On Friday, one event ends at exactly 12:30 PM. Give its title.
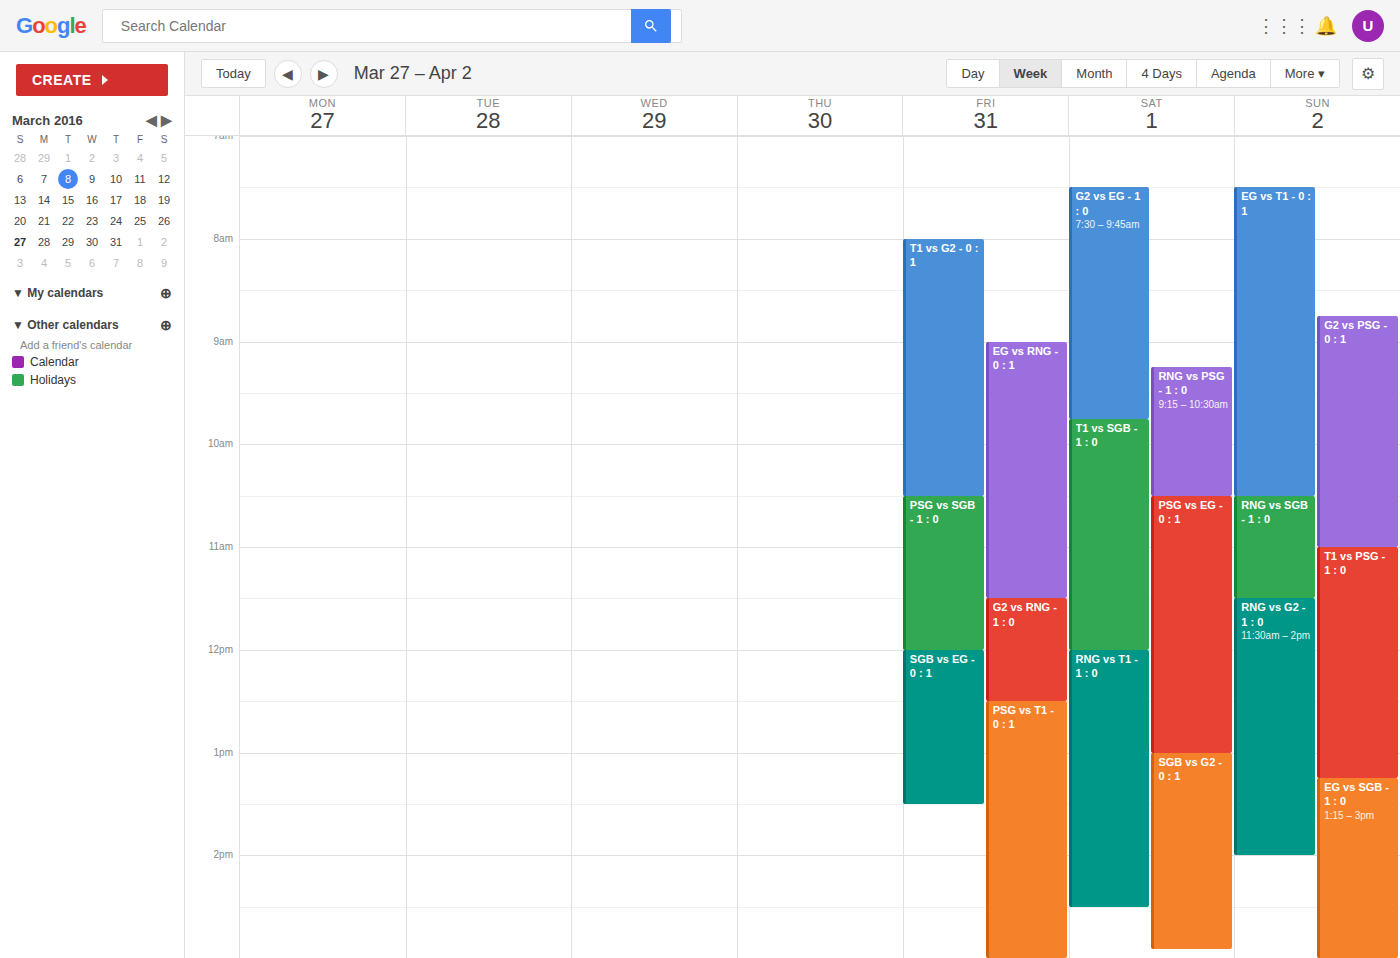
"G2 vs RNG - 1 : 0"